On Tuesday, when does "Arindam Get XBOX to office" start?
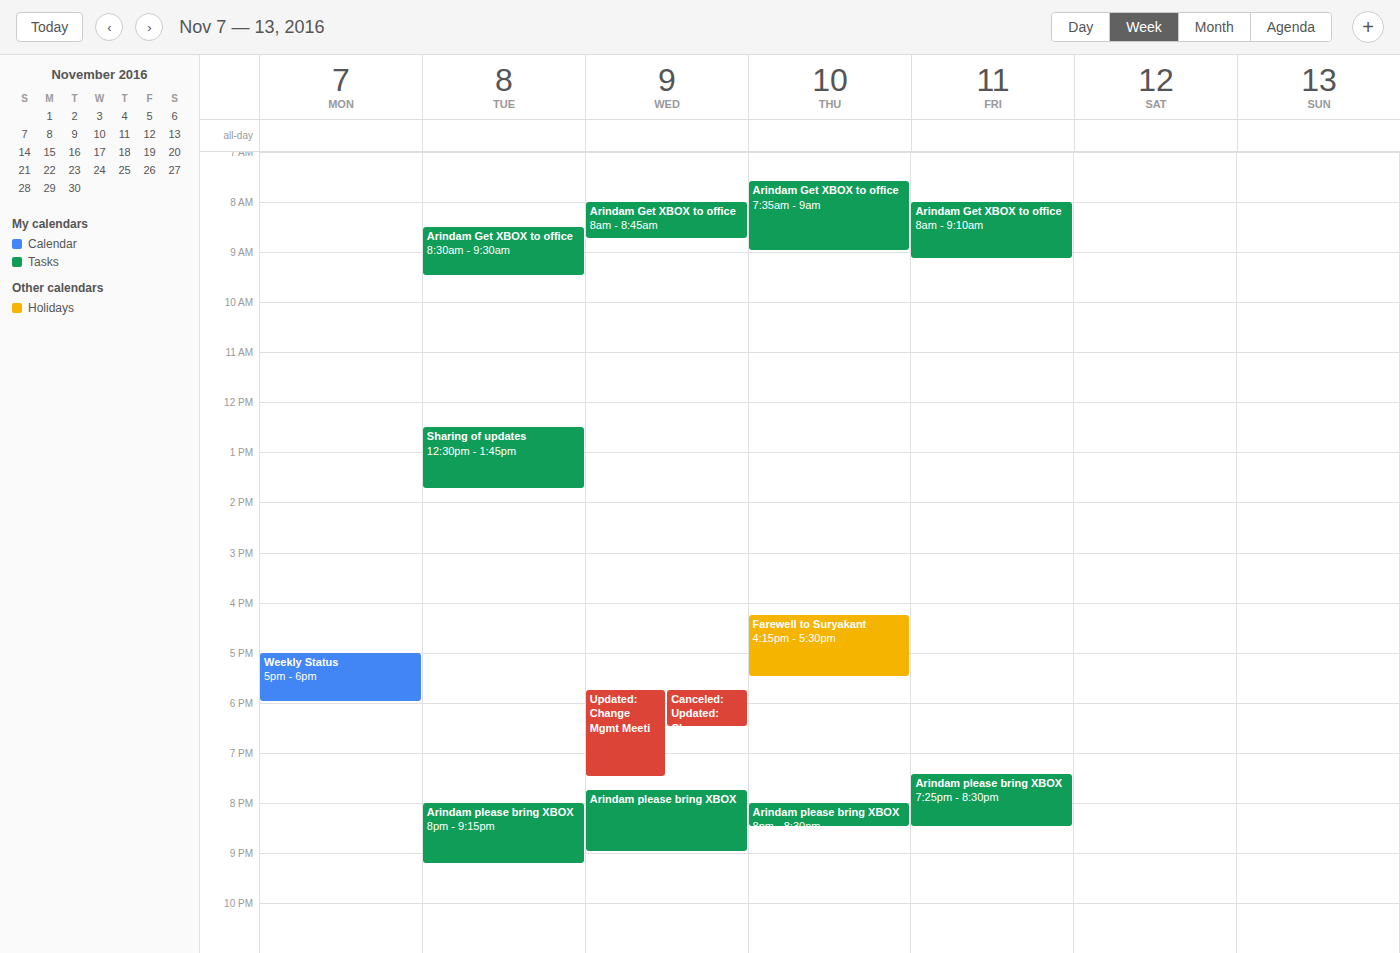
8:30 AM